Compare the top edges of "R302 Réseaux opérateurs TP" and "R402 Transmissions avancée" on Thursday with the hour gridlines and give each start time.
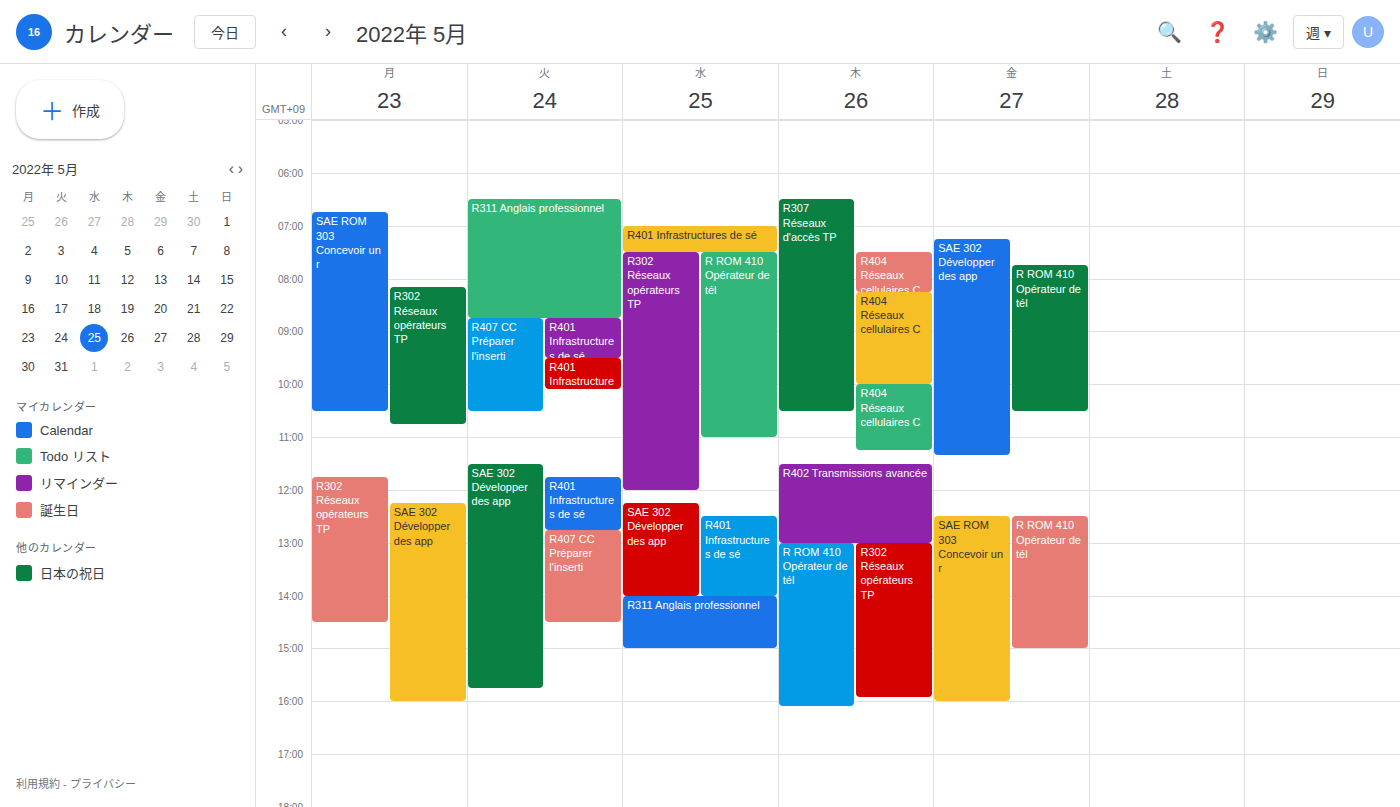
"R302 Réseaux opérateurs TP": 1:00 PM, exactly on the 1 PM line. "R402 Transmissions avancée": 11:30 AM, halfway between the 11 AM and 12 PM lines.